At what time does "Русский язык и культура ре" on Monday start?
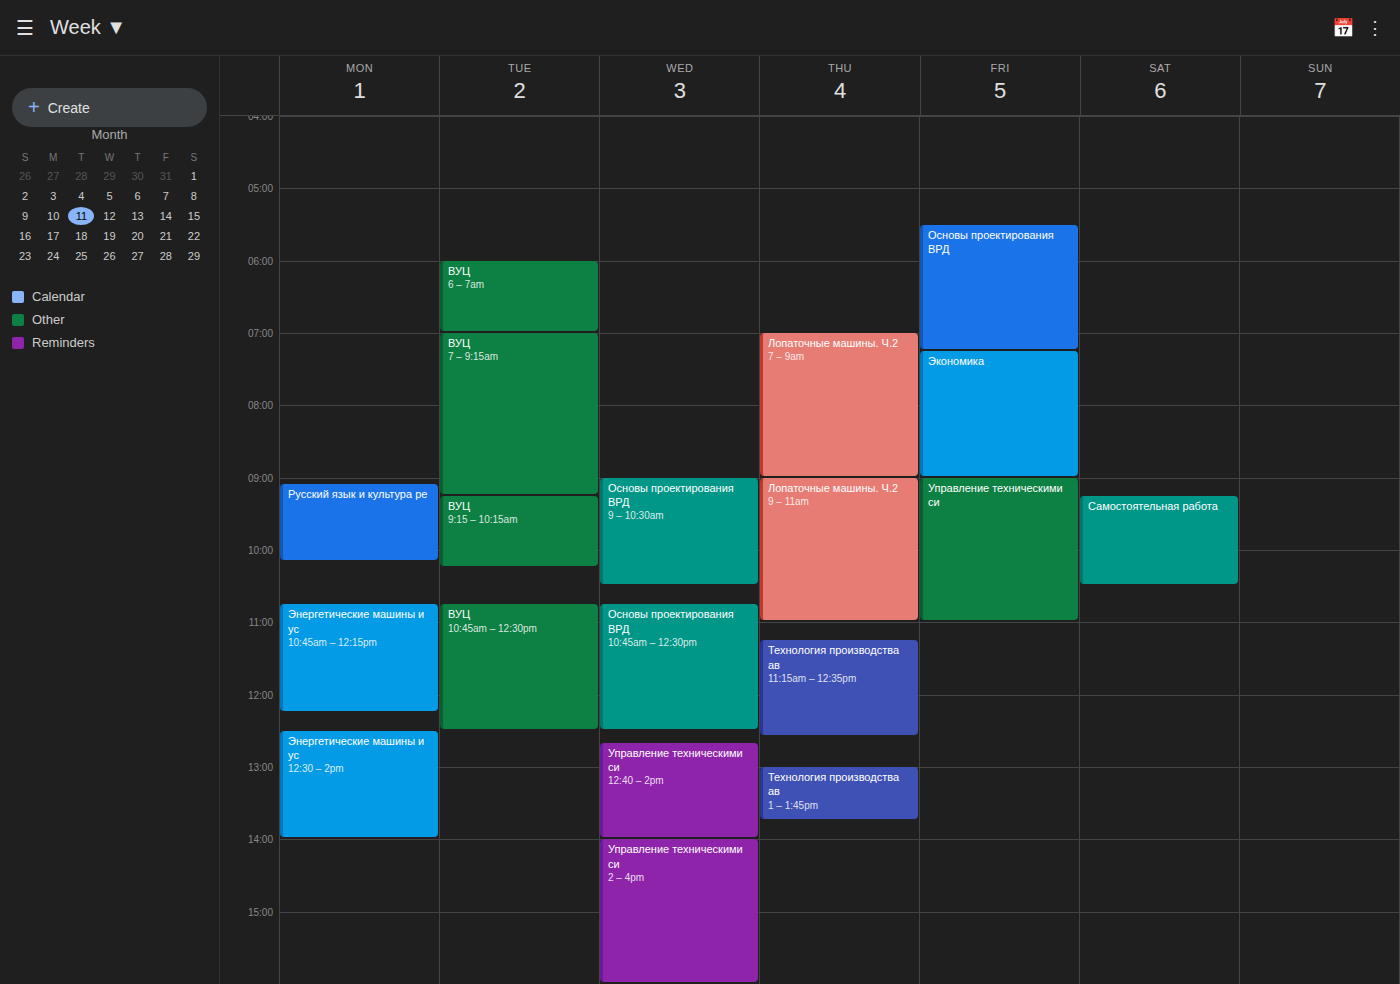
9:05 AM